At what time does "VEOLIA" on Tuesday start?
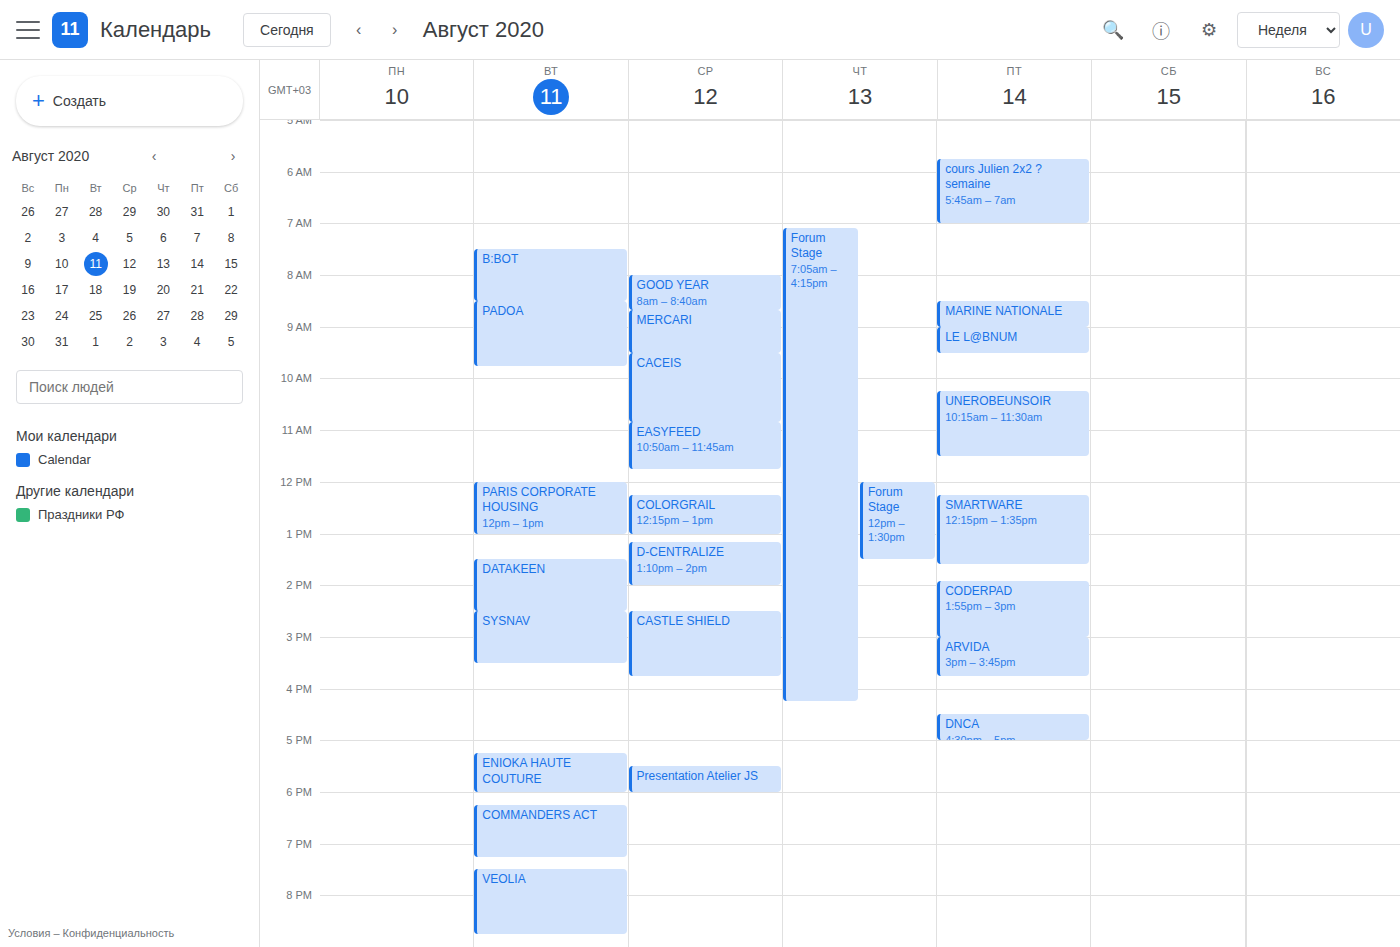
7:30 PM